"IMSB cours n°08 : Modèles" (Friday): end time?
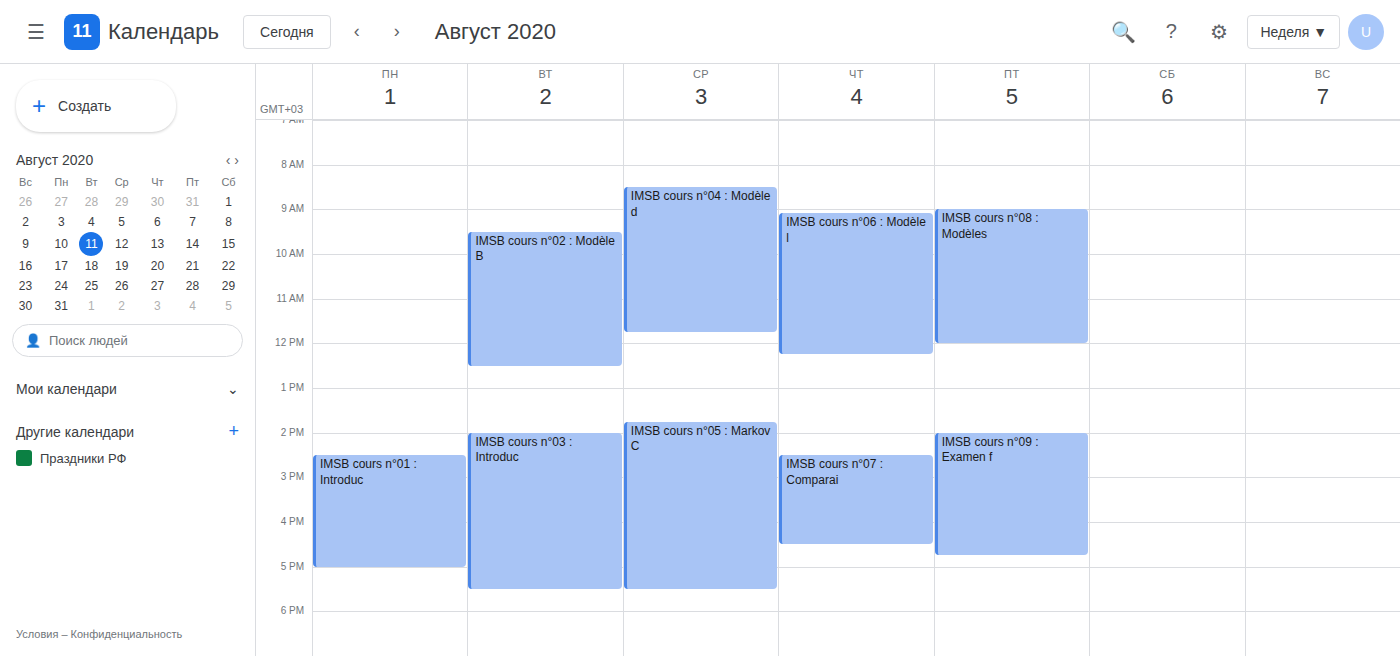
12:00 PM